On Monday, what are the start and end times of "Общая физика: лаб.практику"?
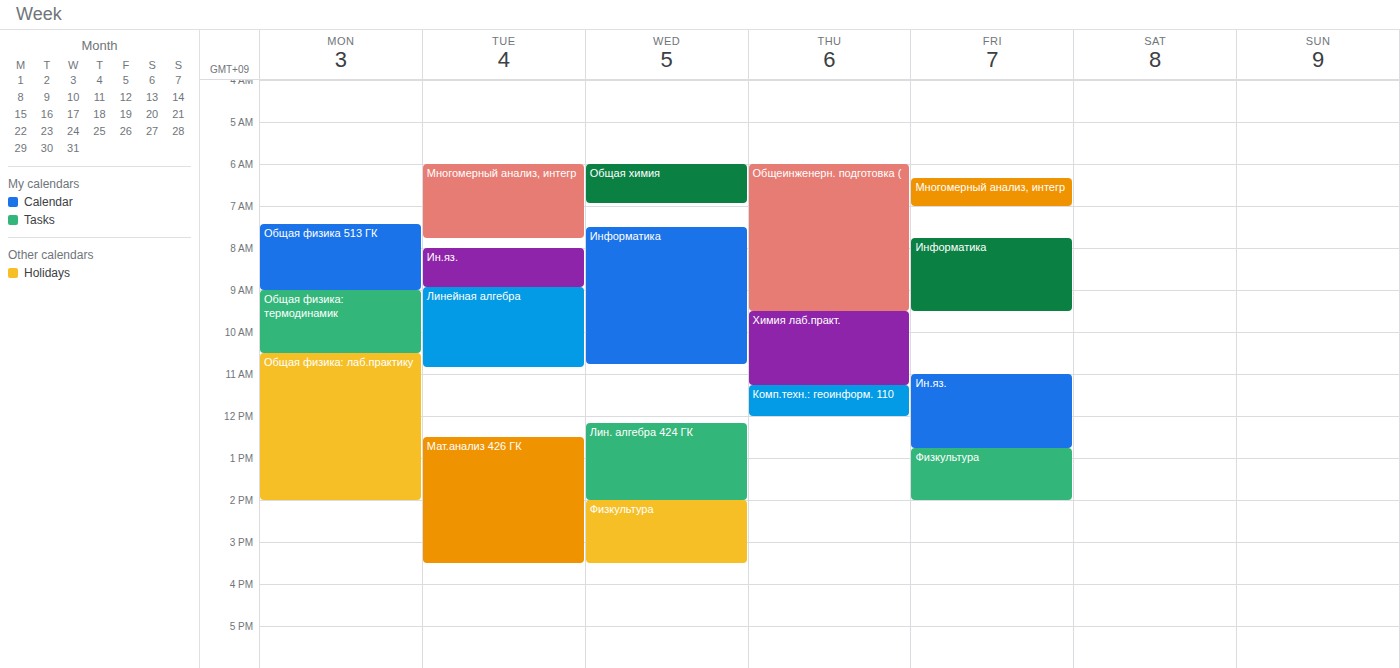
10:30 AM to 2:00 PM